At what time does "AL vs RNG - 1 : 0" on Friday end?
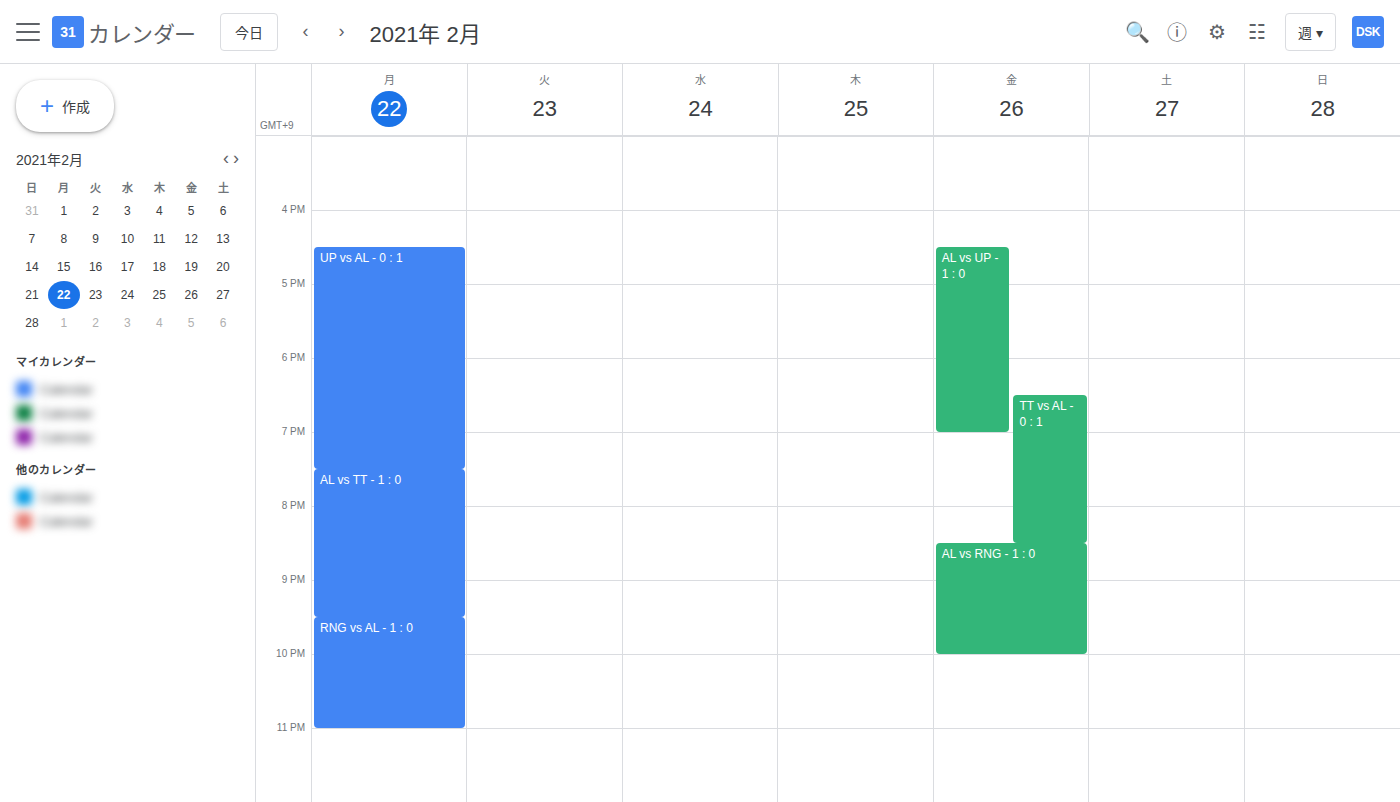
10:00 PM